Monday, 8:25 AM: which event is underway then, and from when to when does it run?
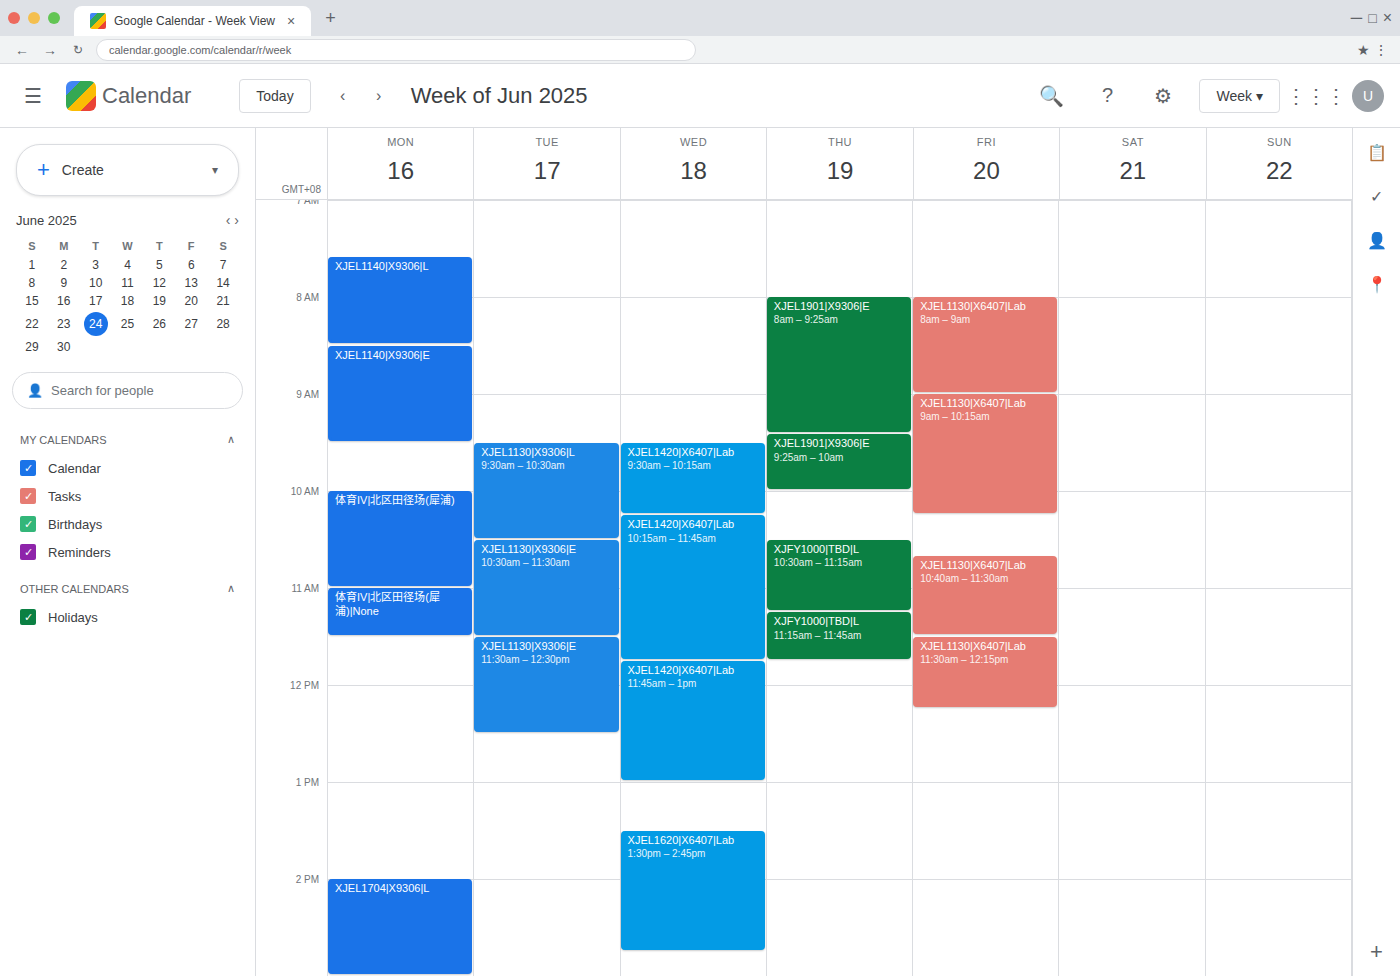
"XJEL1140|X9306|L", 7:35 AM to 8:30 AM